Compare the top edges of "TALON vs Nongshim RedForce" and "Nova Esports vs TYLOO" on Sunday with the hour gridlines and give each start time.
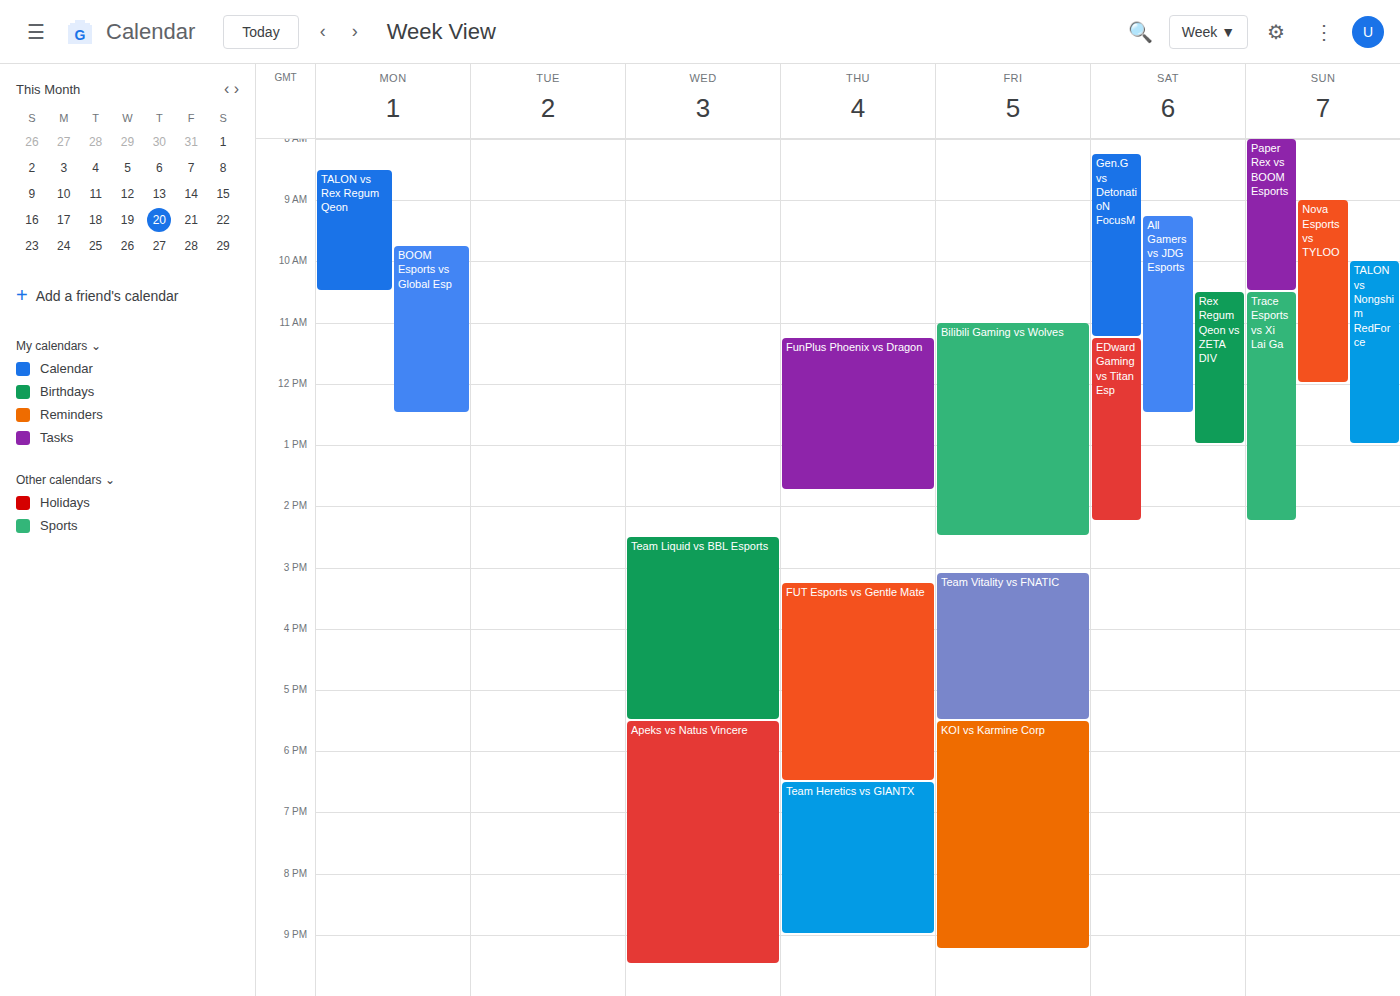
"TALON vs Nongshim RedForce": 10:00 AM, exactly on the 10 AM line. "Nova Esports vs TYLOO": 9:00 AM, exactly on the 9 AM line.